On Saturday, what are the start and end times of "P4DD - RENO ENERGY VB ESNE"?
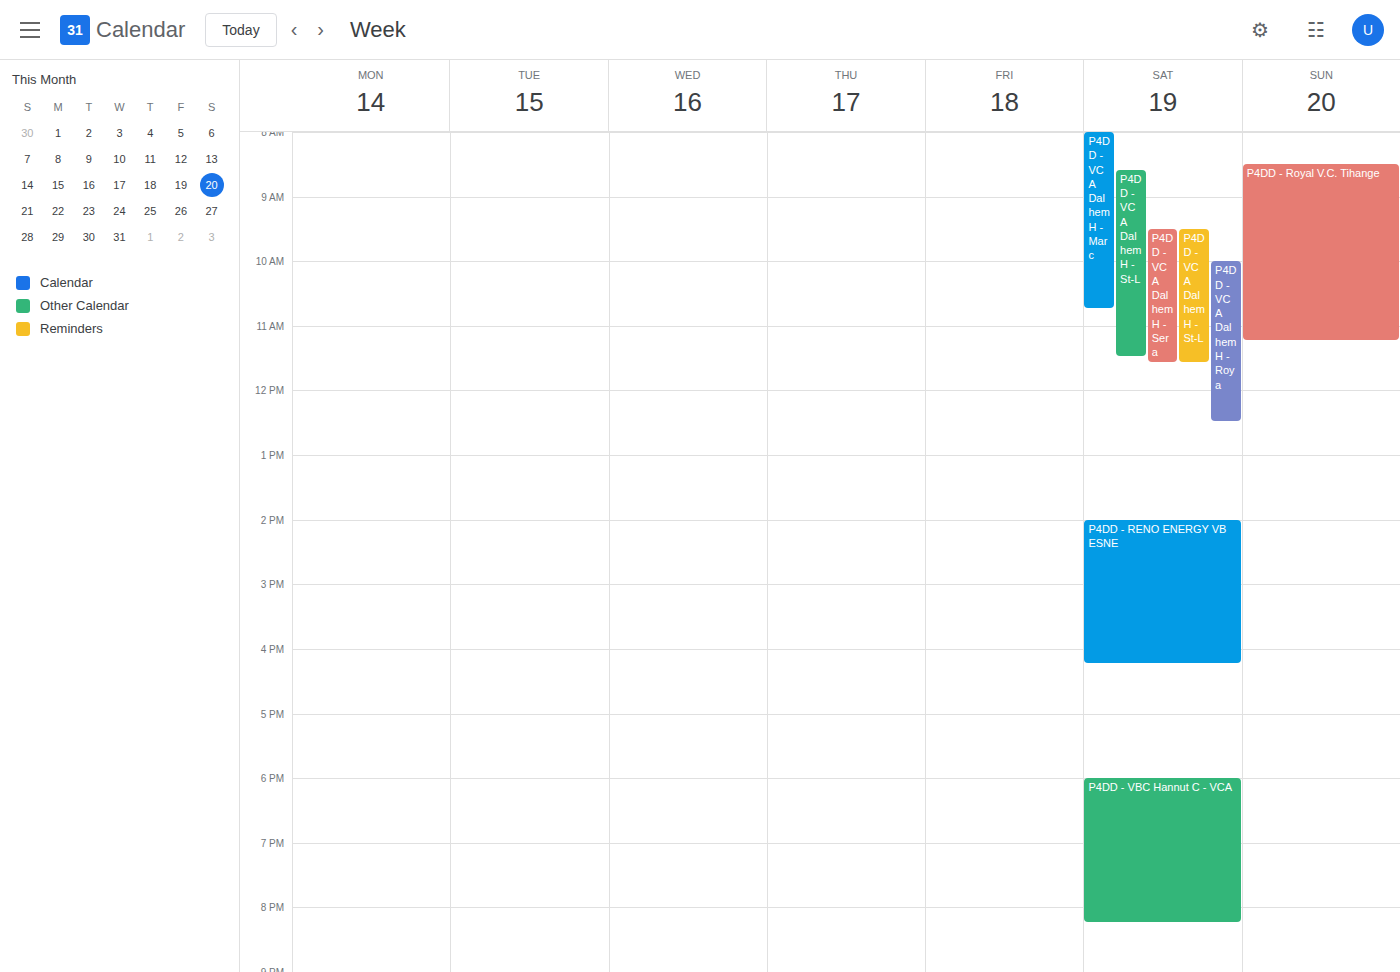
2:00 PM to 4:15 PM